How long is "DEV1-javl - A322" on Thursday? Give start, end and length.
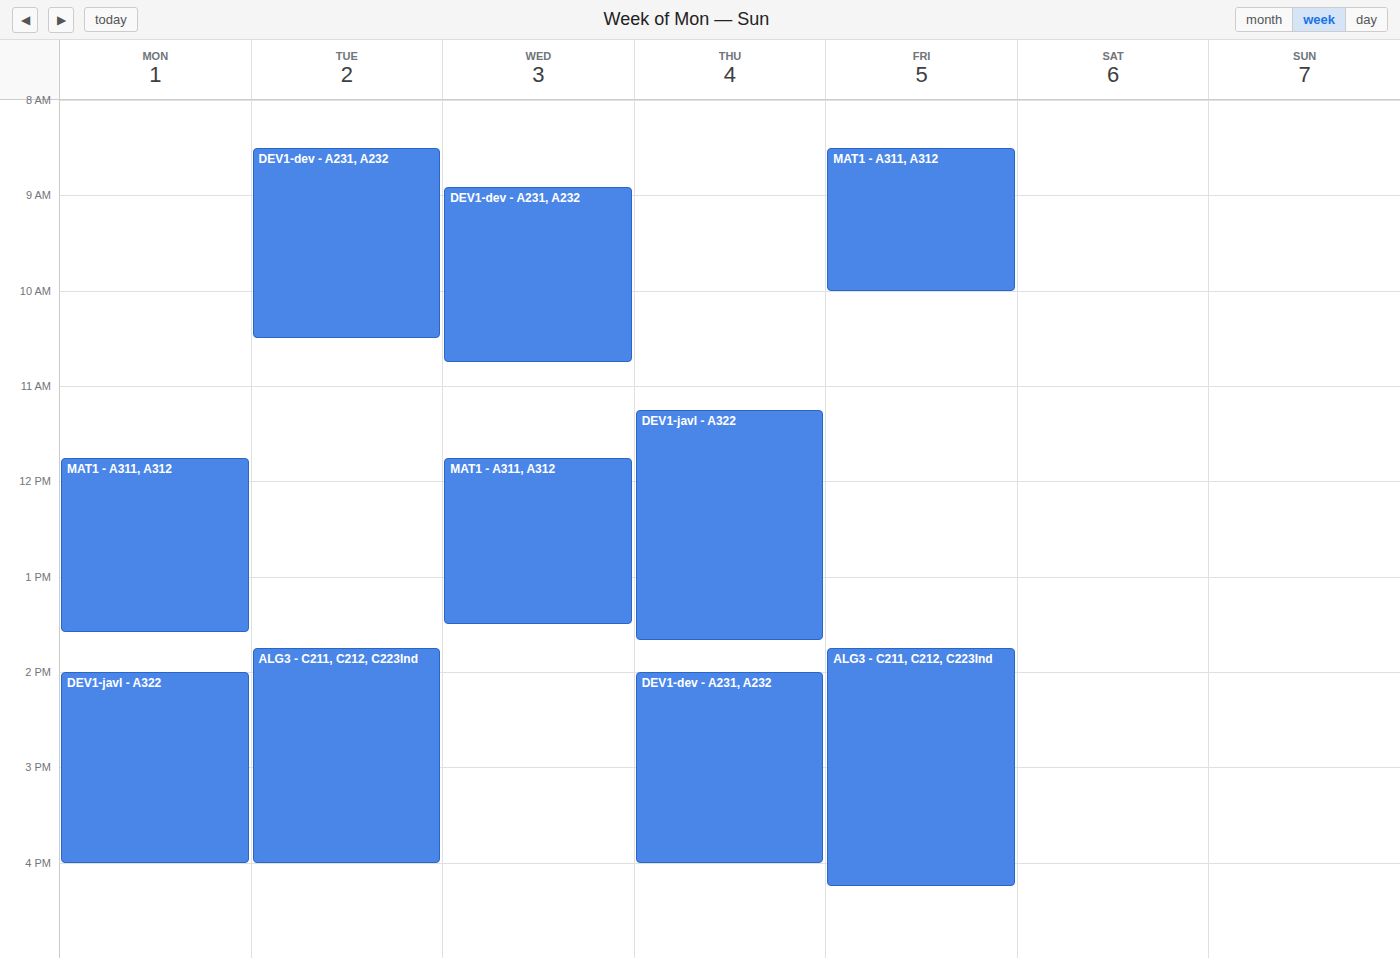
11:15 AM to 1:40 PM, 2 hours 25 minutes